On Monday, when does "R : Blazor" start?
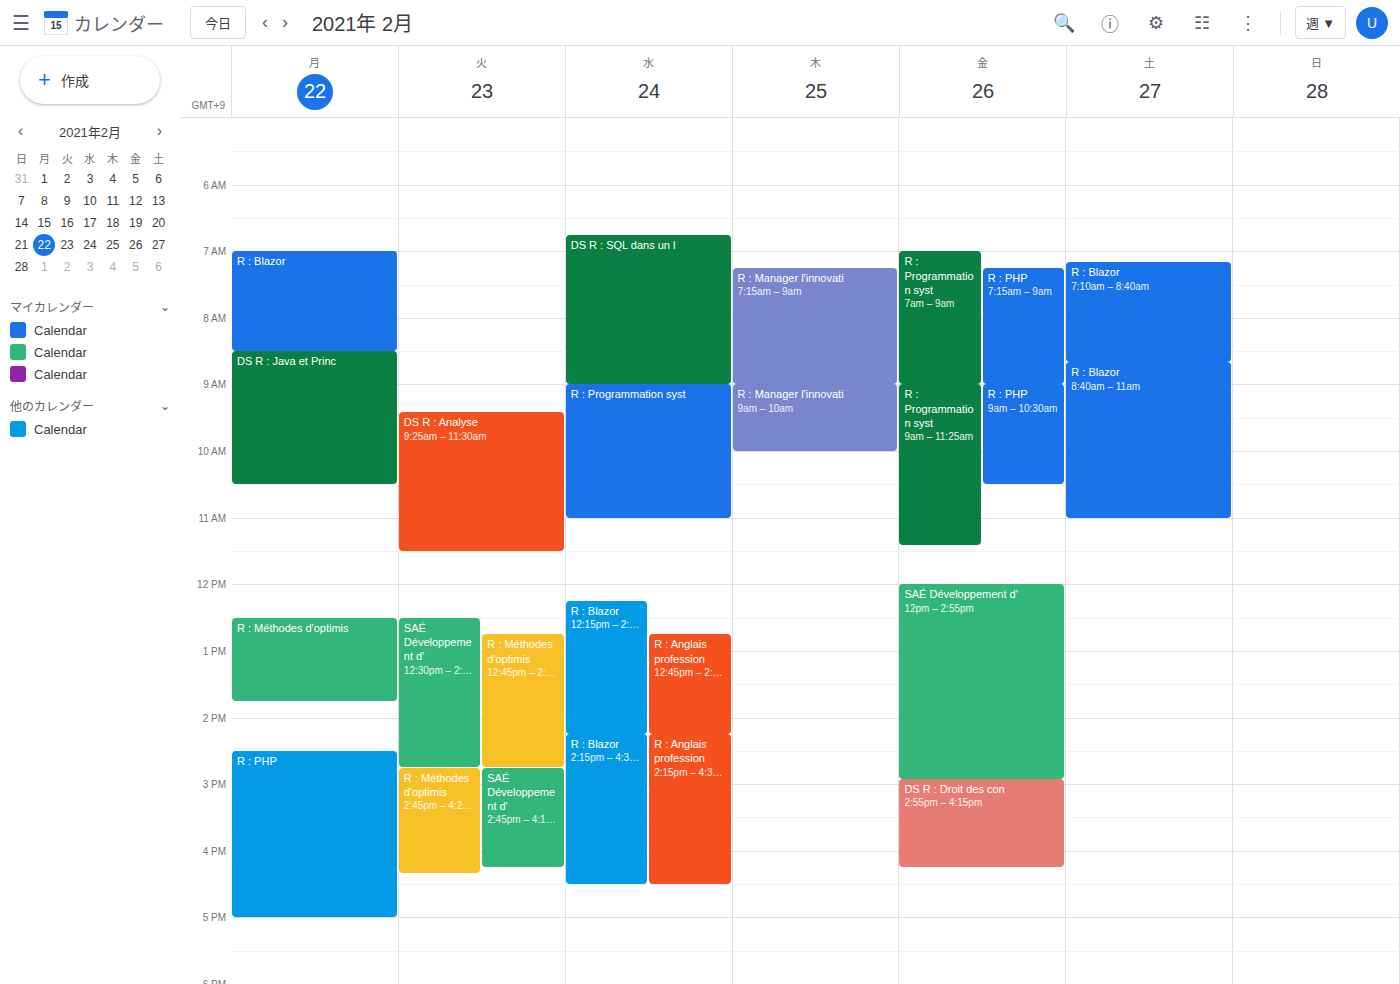
7:00 AM